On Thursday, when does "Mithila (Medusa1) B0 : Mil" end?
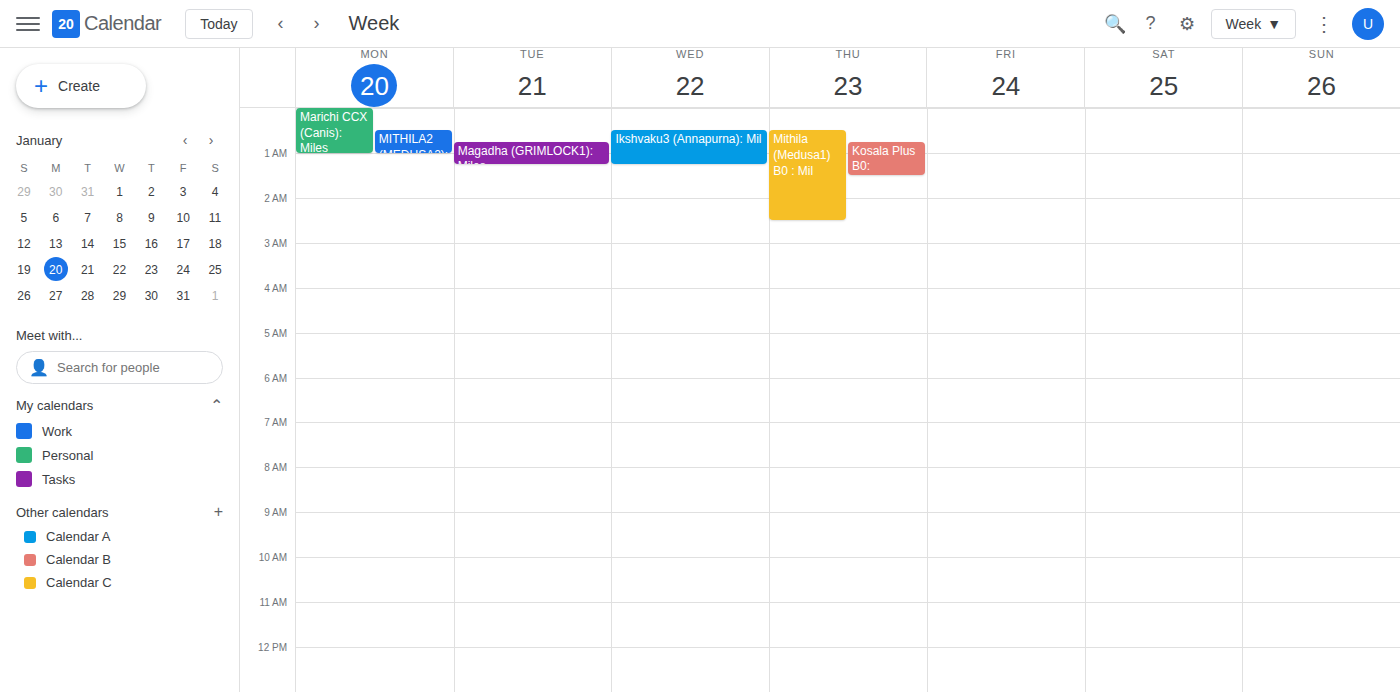
2:30 AM